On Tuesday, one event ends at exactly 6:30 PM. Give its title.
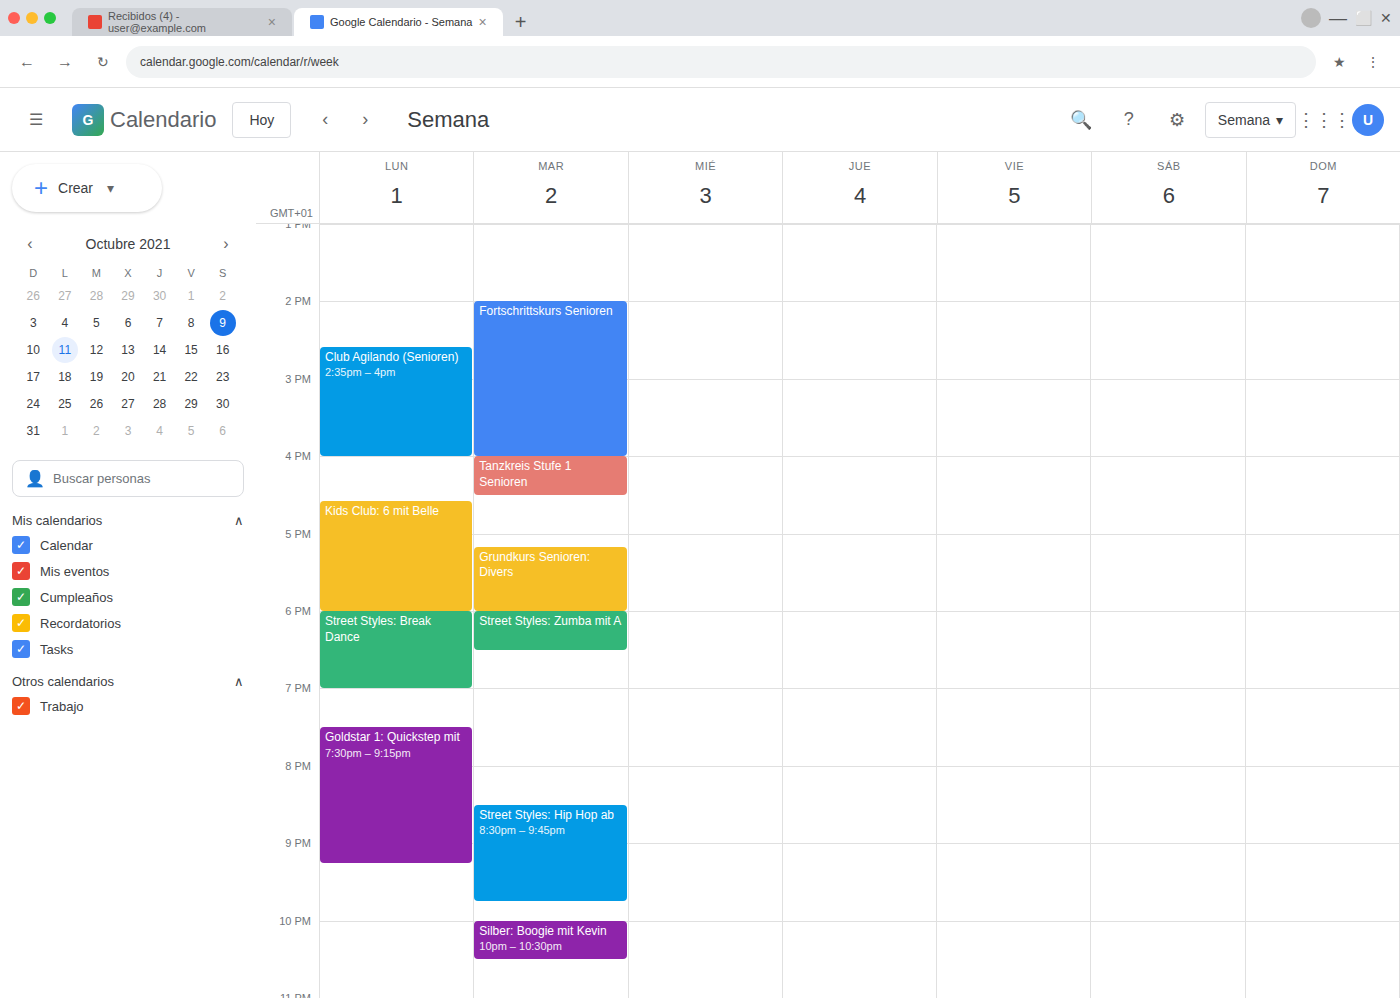
"Street Styles: Zumba mit A"